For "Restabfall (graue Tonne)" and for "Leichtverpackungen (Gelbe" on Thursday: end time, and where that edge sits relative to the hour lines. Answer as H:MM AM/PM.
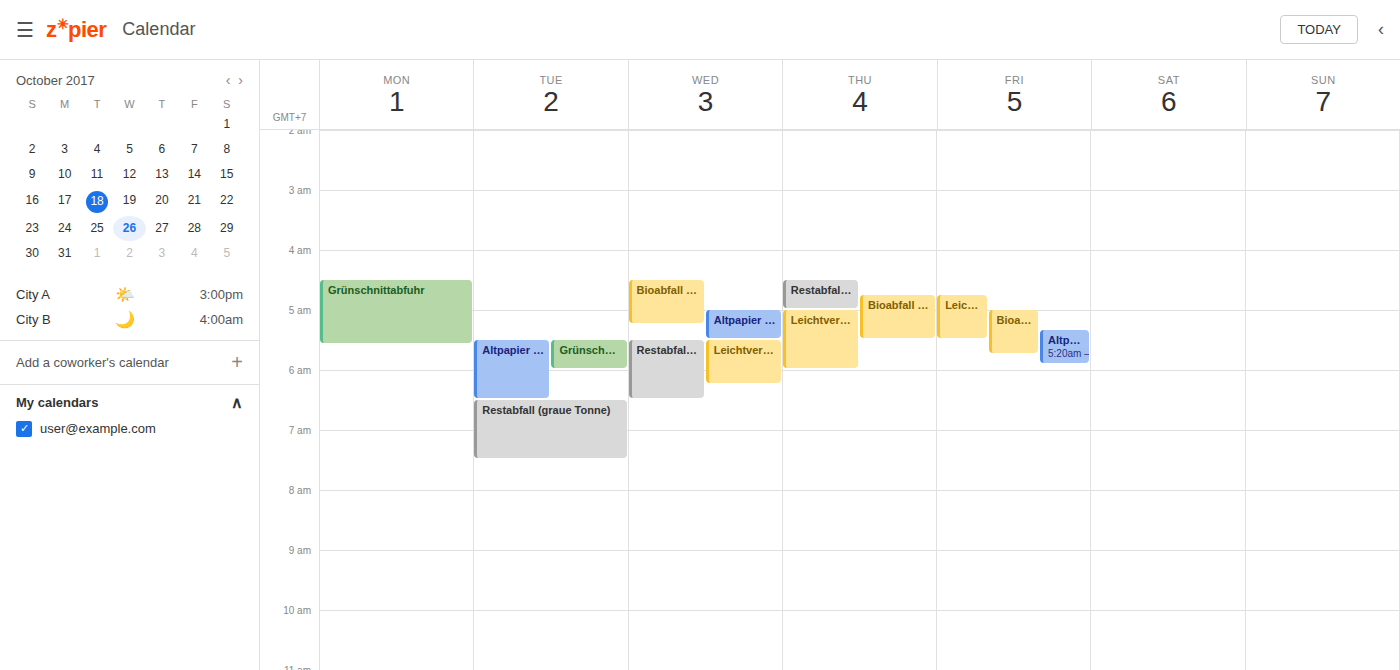
"Restabfall (graue Tonne)": 5:00 AM, exactly on the 5 AM line. "Leichtverpackungen (Gelbe": 6:00 AM, exactly on the 6 AM line.